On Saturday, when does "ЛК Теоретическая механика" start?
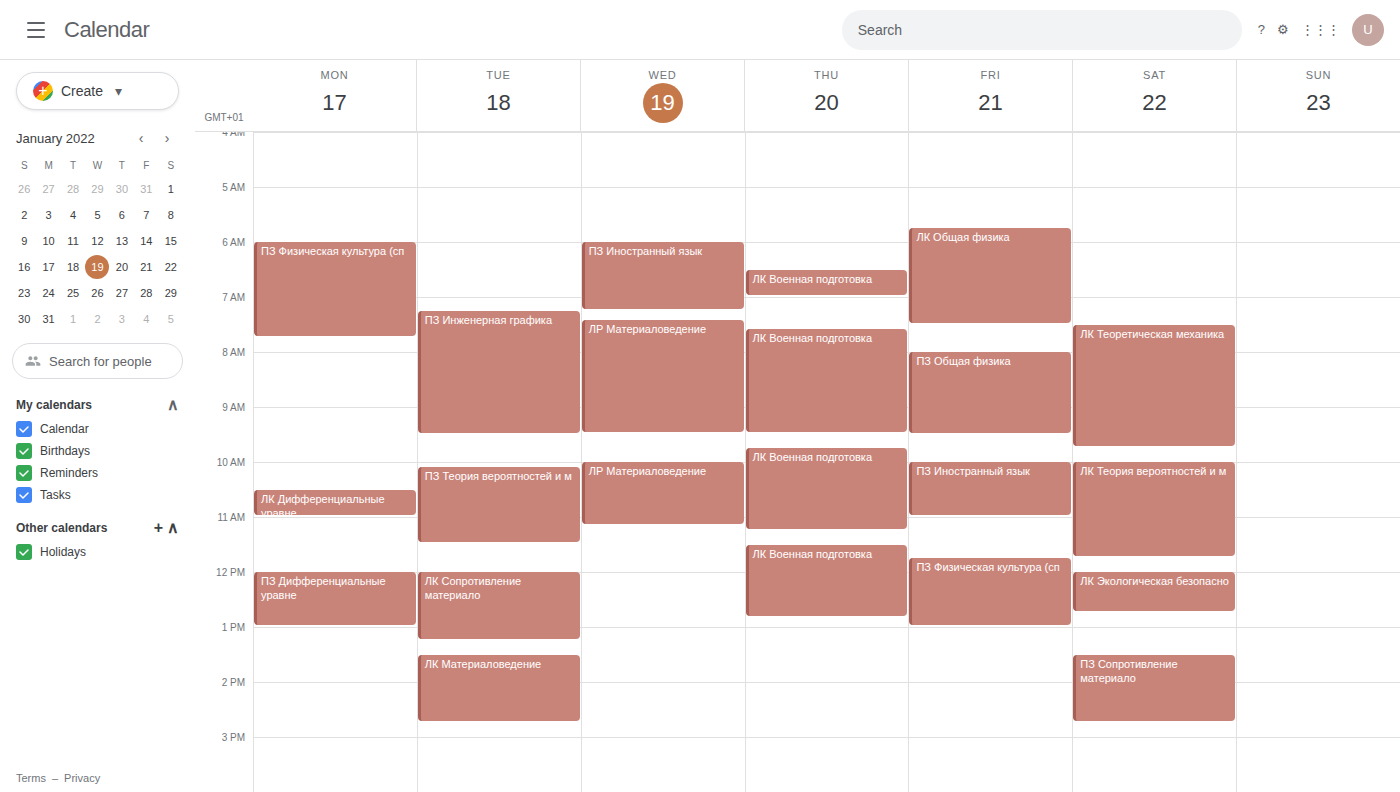
7:30 AM